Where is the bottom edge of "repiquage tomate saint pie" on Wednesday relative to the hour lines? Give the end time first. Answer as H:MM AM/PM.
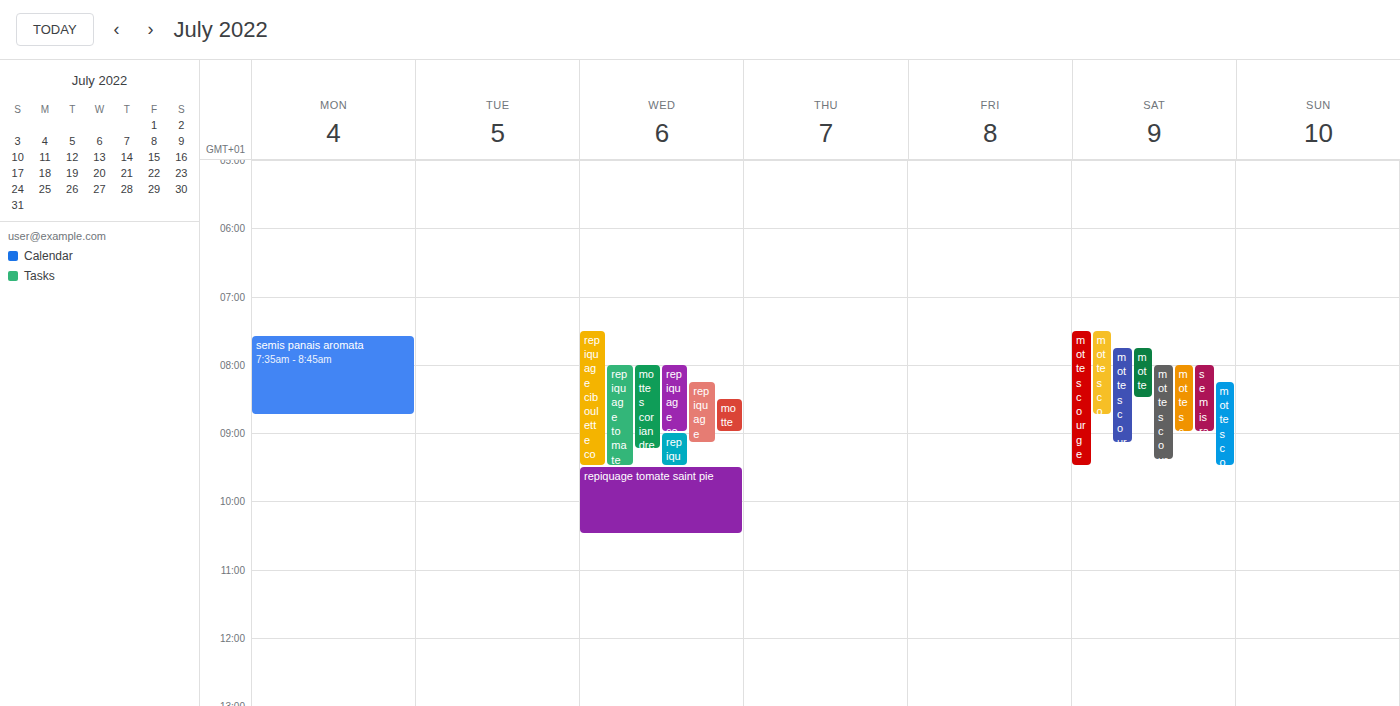
10:30 AM -- halfway between the 10 AM and 11 AM lines.